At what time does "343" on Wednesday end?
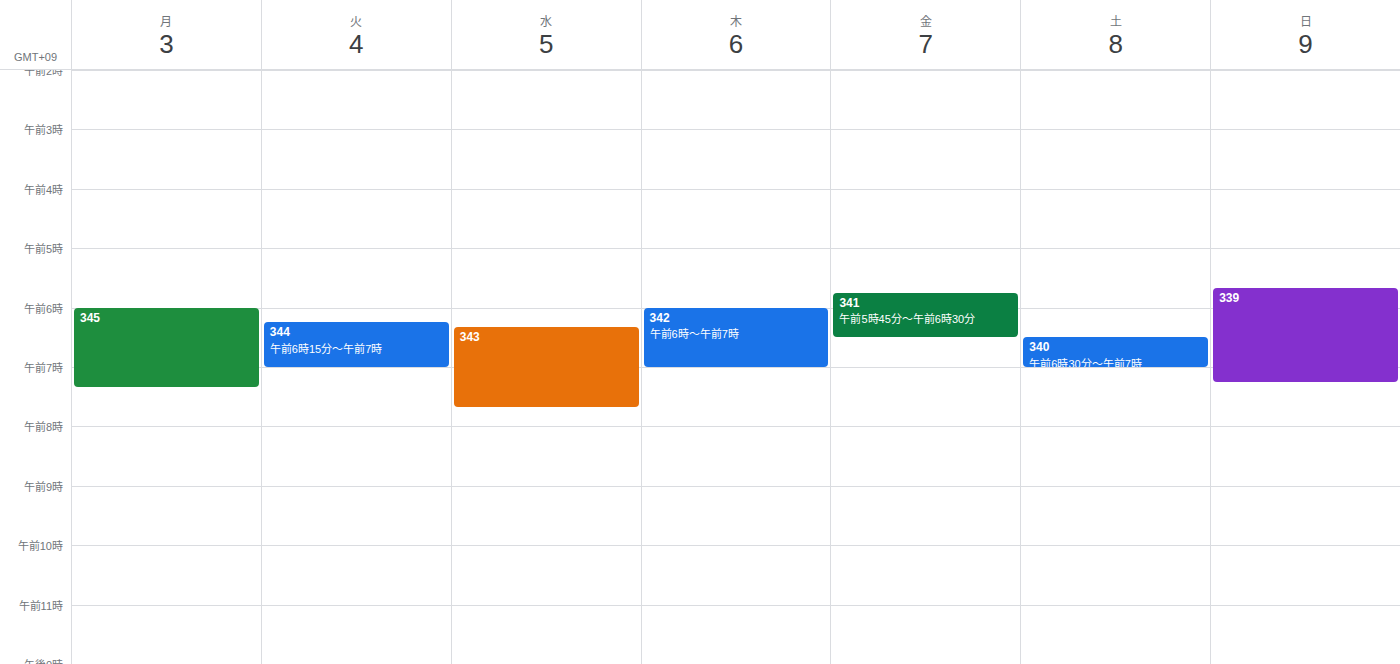
7:40 AM